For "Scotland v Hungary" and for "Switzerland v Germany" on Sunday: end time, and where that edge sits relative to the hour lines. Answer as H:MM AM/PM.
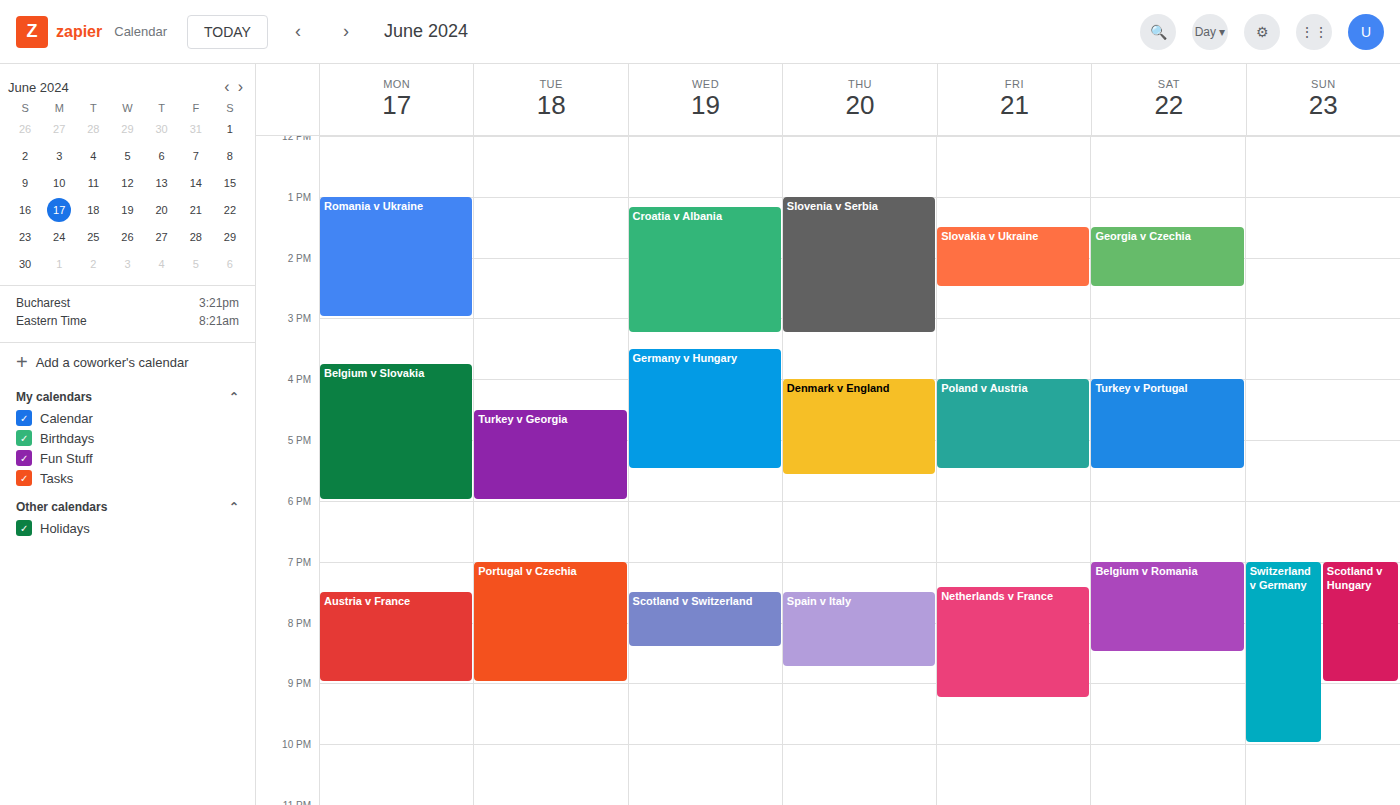
"Scotland v Hungary": 9:00 PM, exactly on the 9 PM line. "Switzerland v Germany": 10:00 PM, exactly on the 10 PM line.